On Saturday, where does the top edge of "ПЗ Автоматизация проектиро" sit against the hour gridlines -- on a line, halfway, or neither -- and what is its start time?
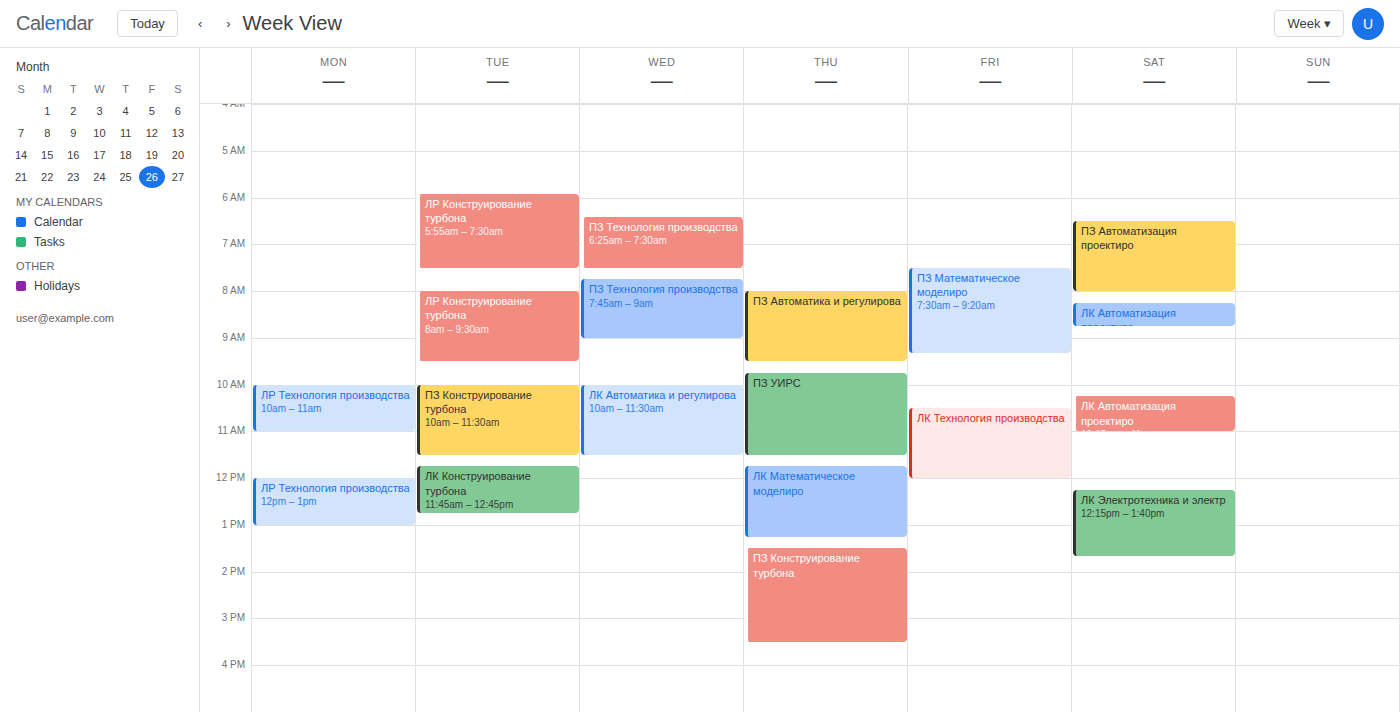
06:30 -- halfway between the 06:00 and 07:00 lines.